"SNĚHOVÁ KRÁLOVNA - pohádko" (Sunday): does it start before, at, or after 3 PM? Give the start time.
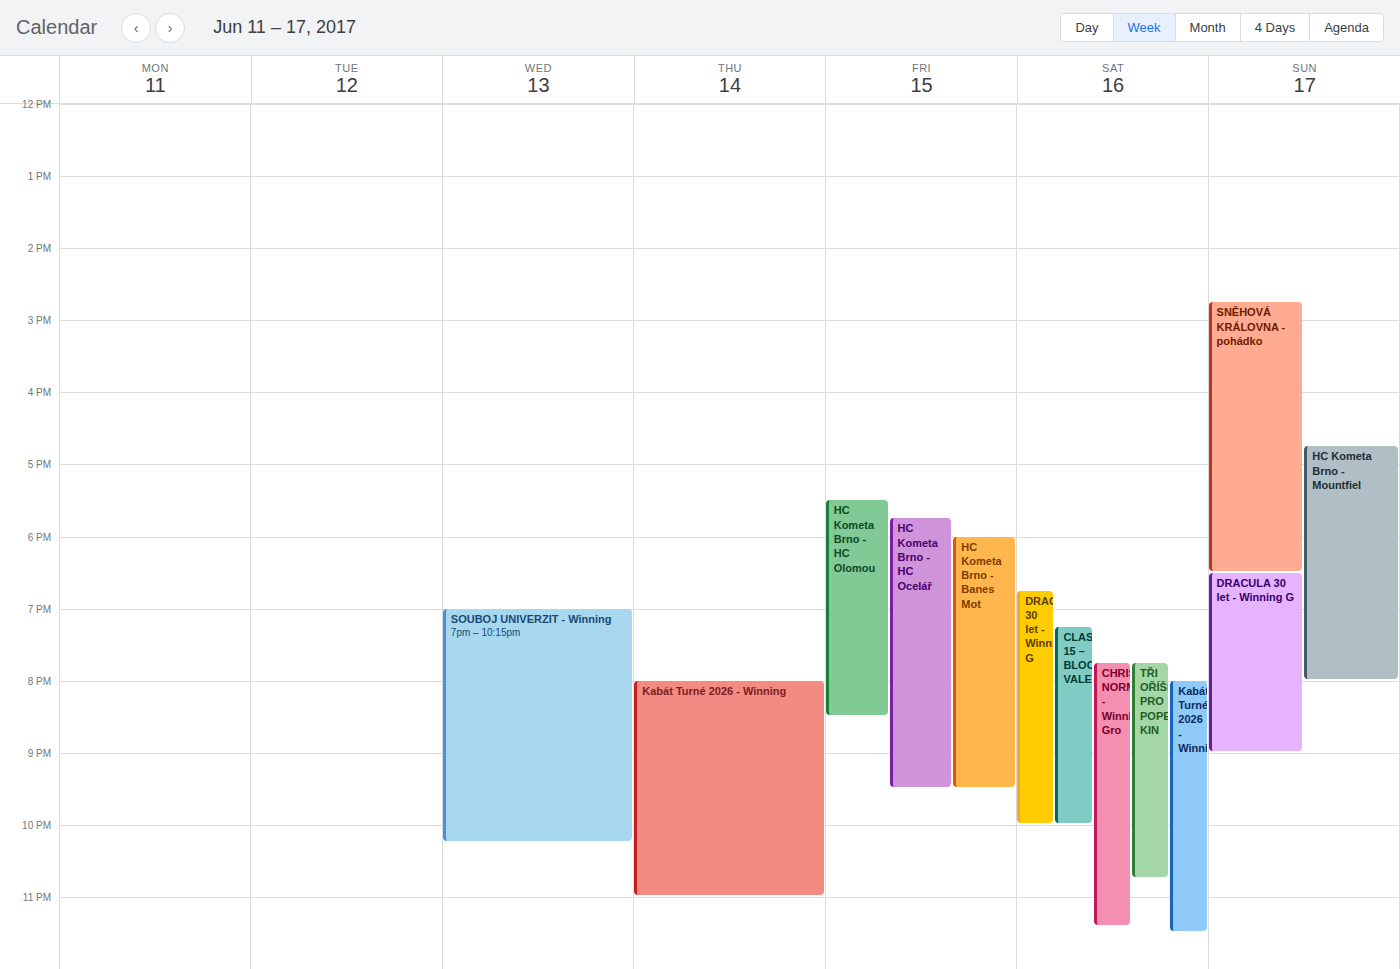
2:45 PM -- before 3 PM, 15 minutes above the 3 PM line.